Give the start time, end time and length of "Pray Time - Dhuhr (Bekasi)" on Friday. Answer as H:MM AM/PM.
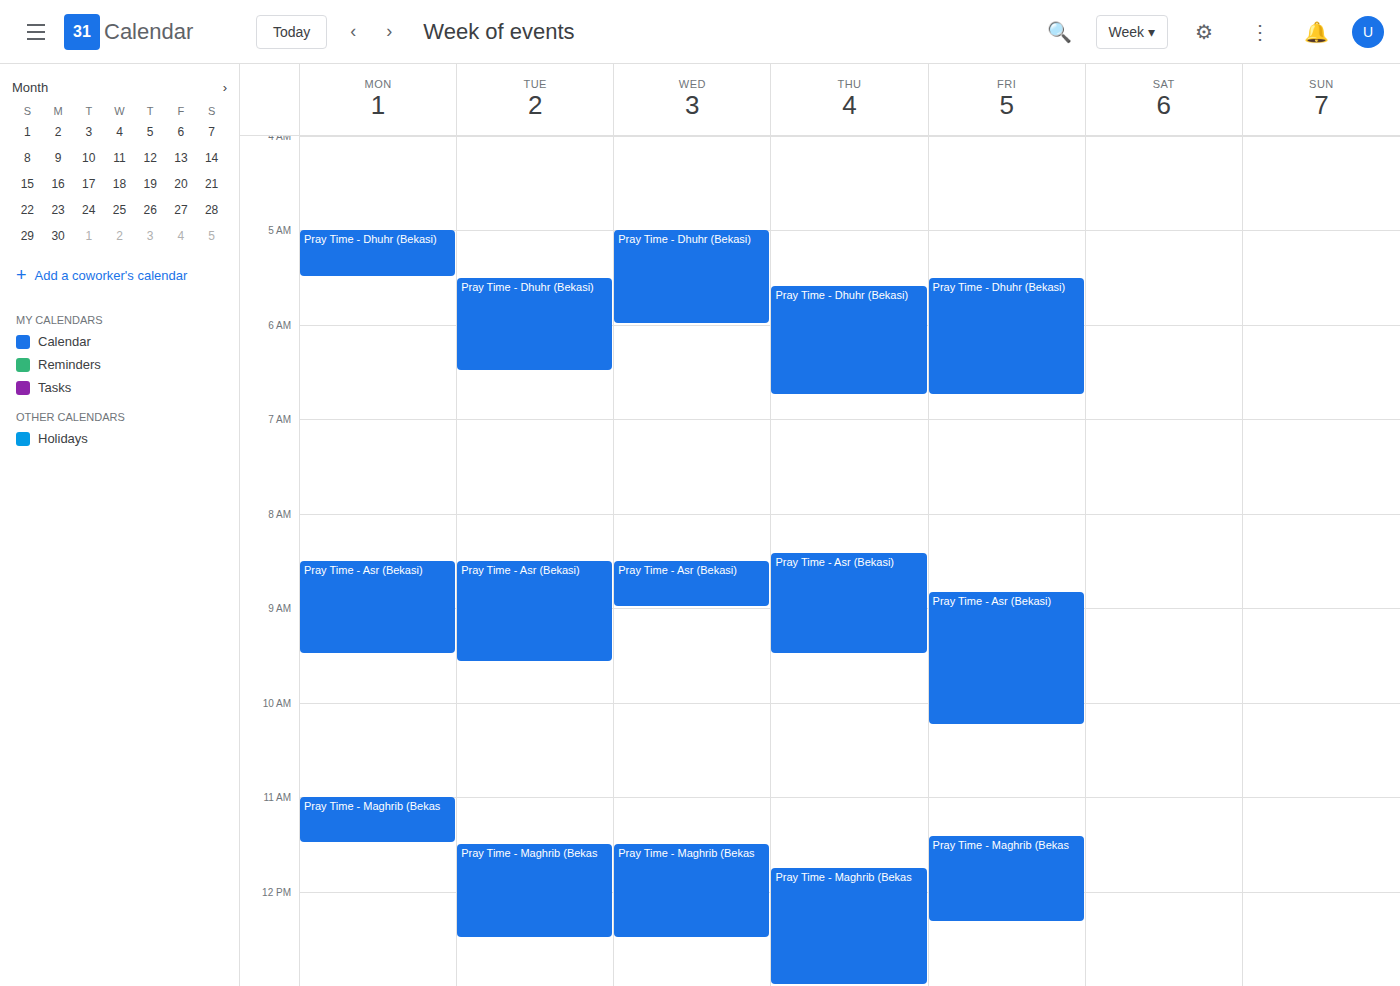
5:30 AM to 6:45 AM, 1 hour 15 minutes